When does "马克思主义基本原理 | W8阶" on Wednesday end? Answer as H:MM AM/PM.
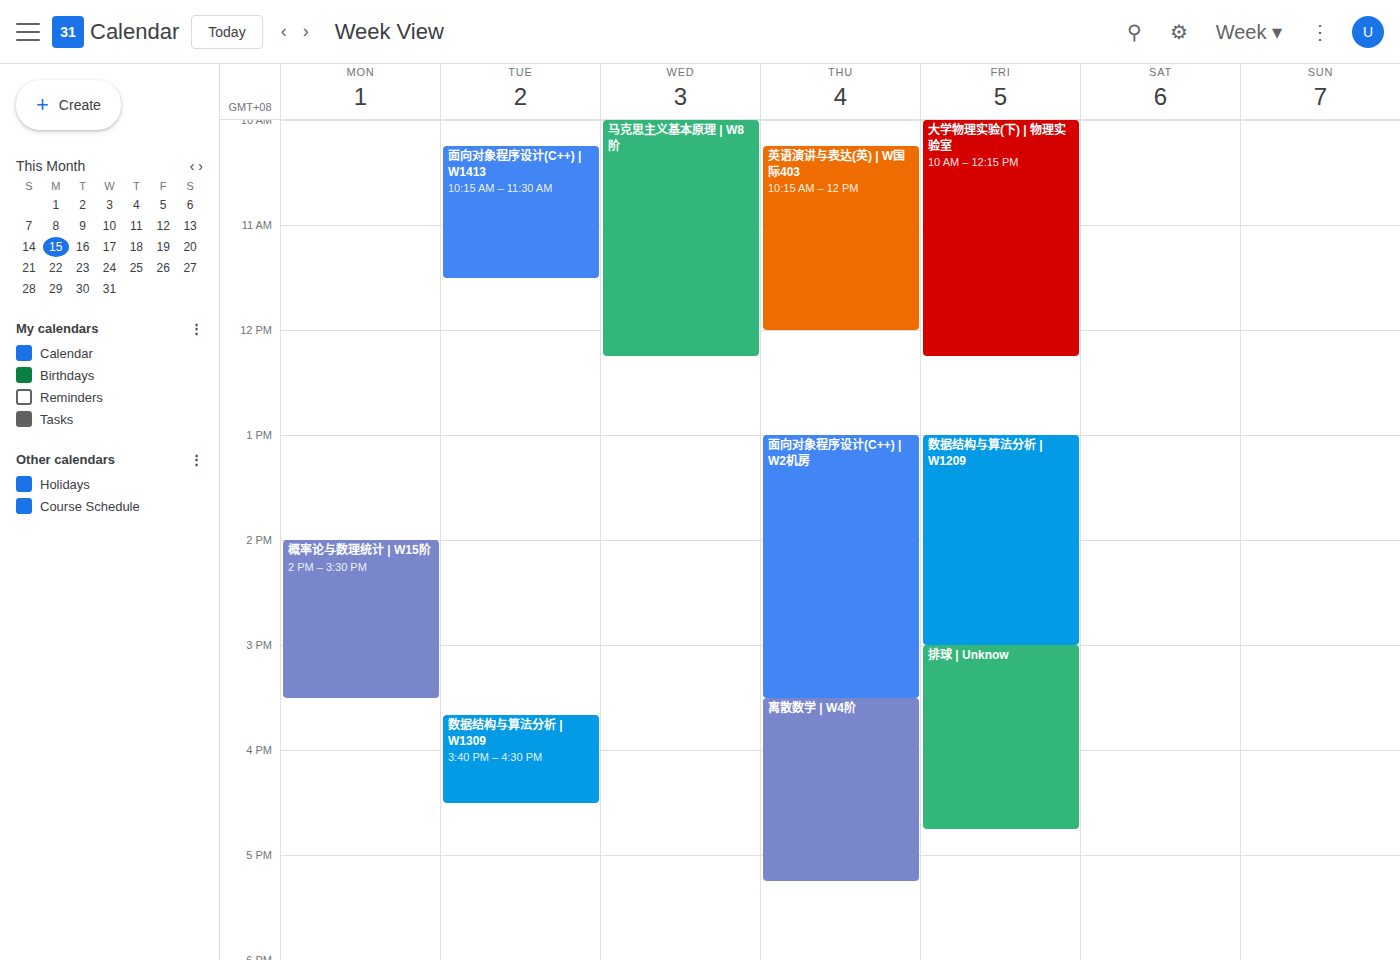
12:15 PM